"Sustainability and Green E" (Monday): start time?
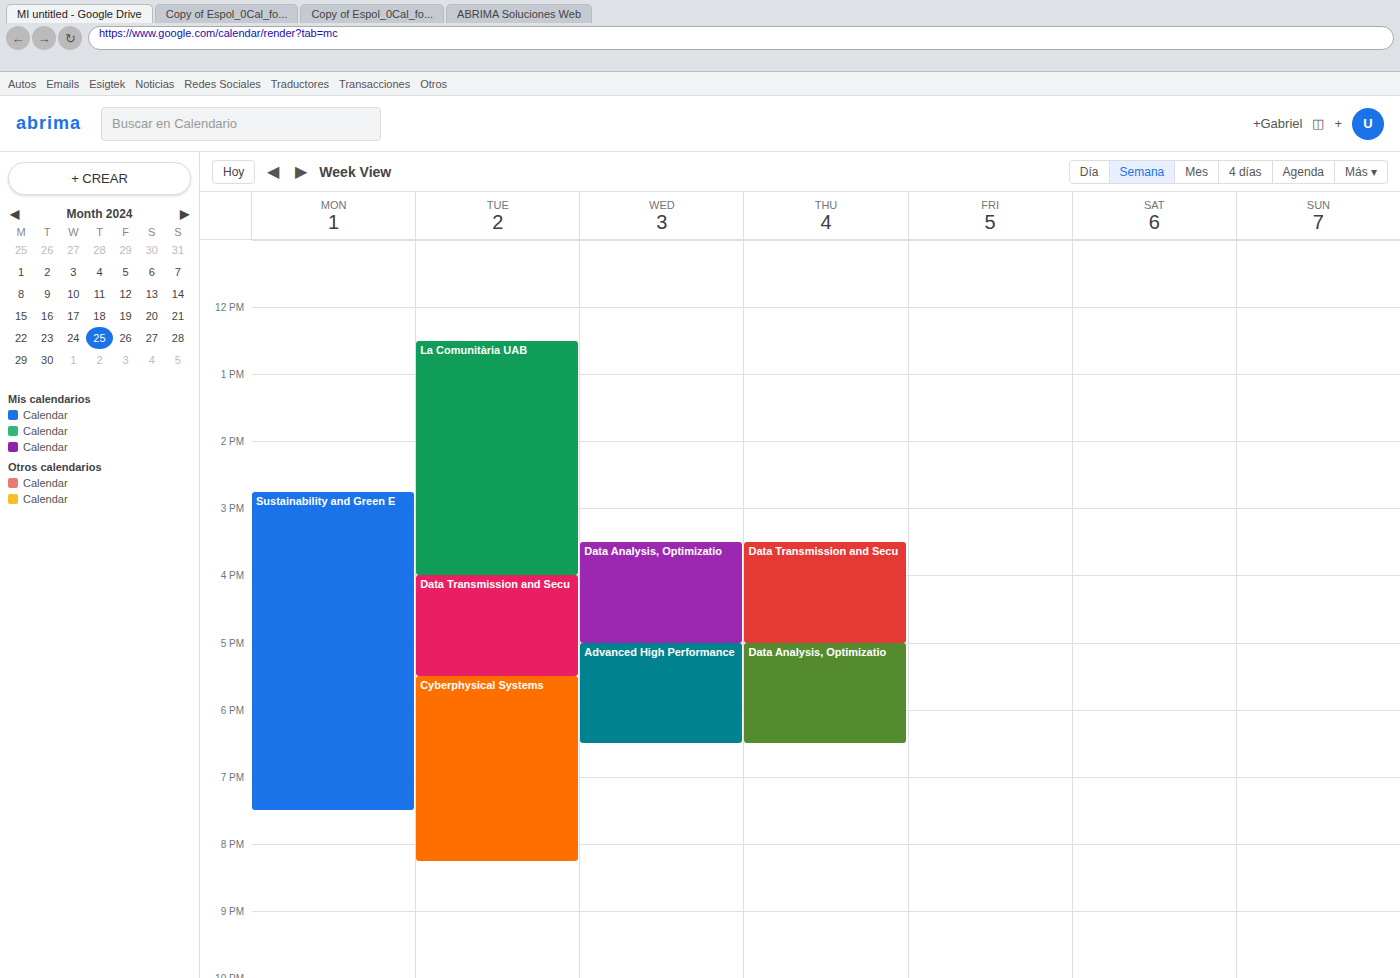
2:45 PM